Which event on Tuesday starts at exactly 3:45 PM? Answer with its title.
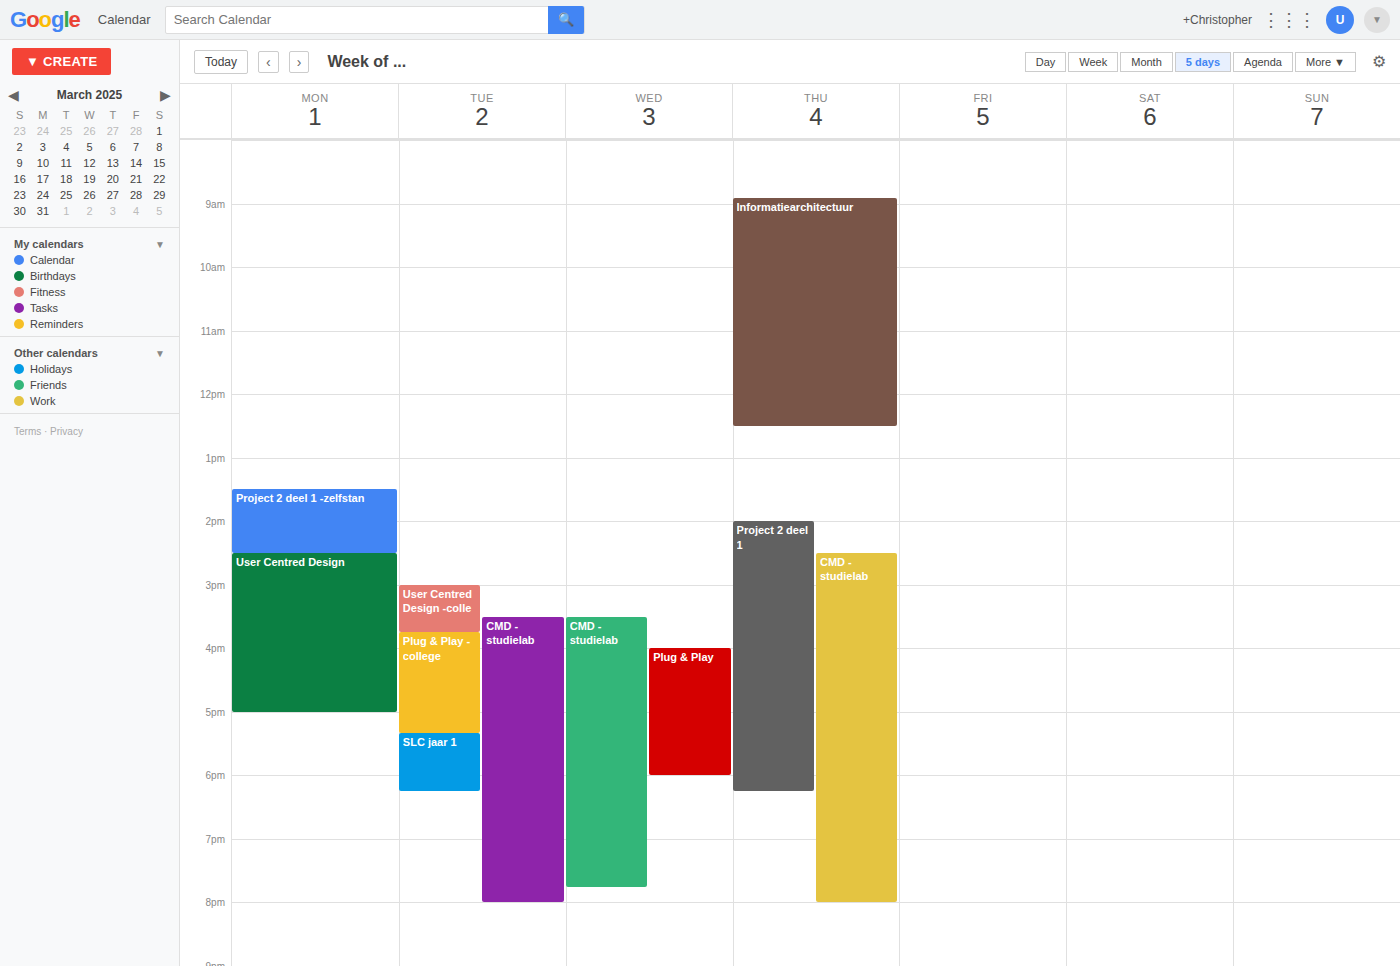
"Plug & Play -college"